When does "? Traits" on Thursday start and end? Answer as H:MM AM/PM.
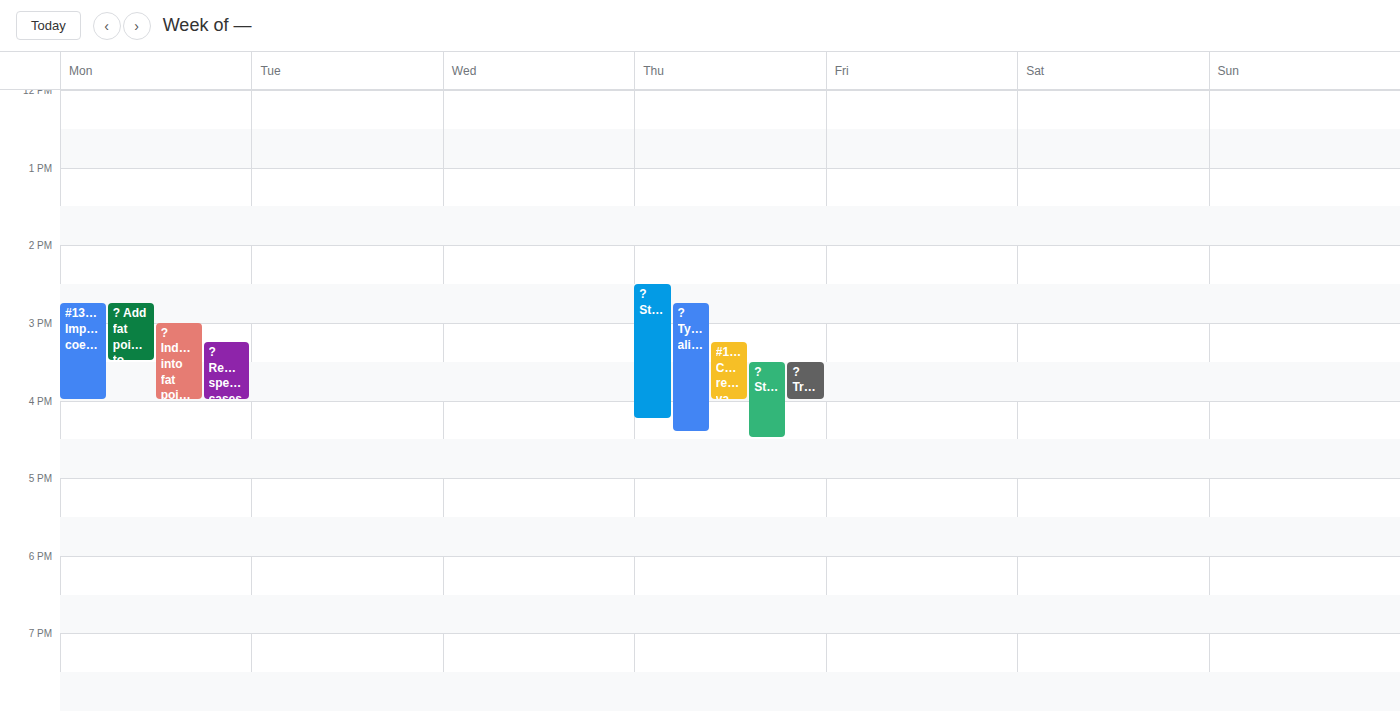
3:30 PM to 4:00 PM